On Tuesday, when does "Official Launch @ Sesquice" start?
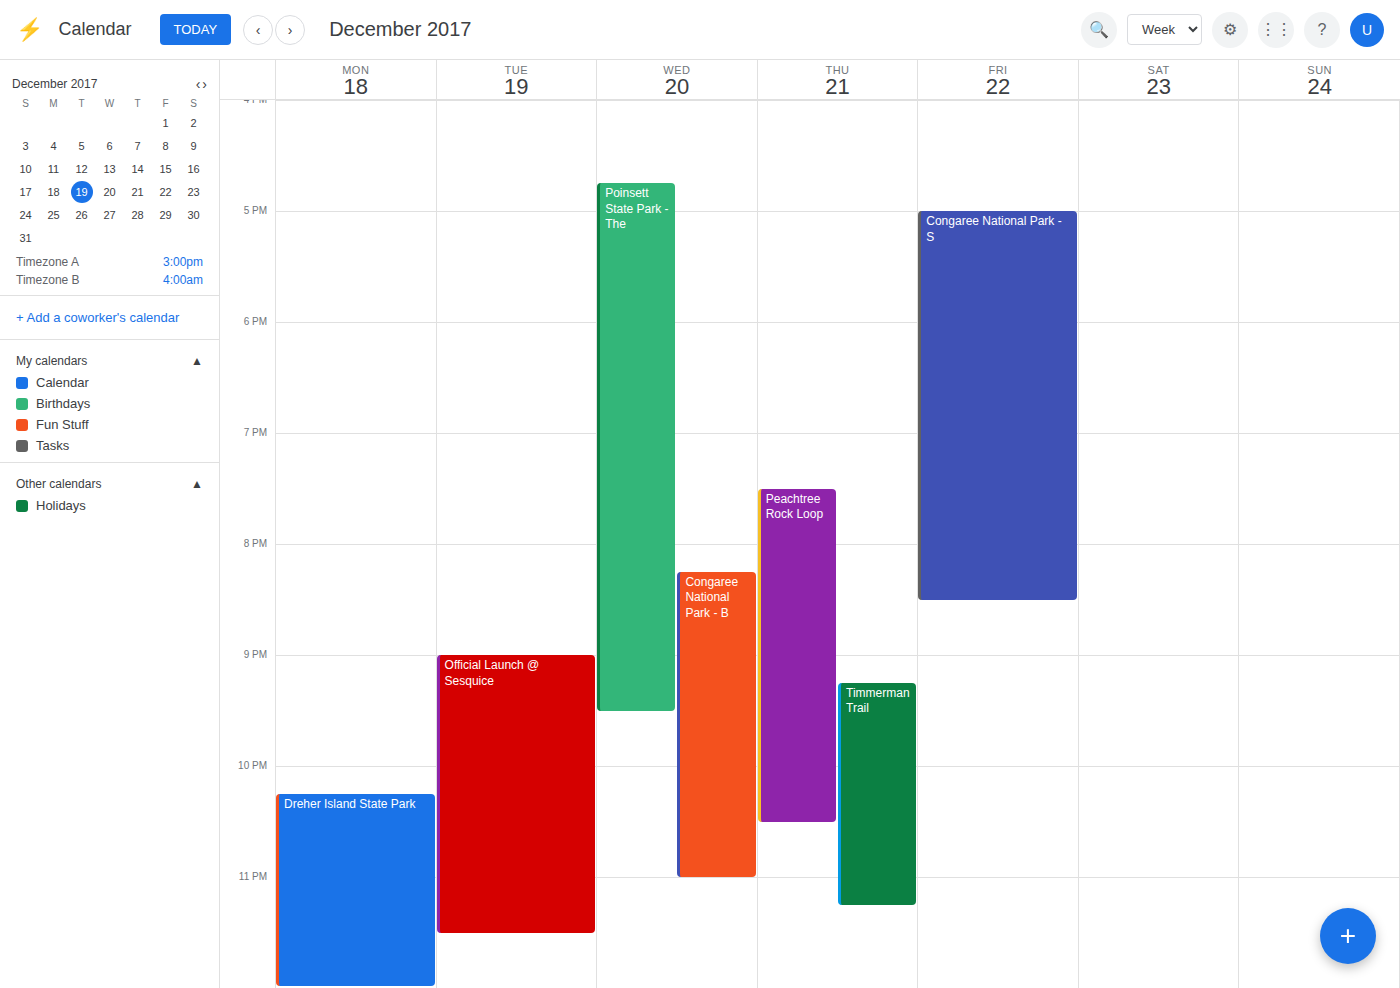
21:00